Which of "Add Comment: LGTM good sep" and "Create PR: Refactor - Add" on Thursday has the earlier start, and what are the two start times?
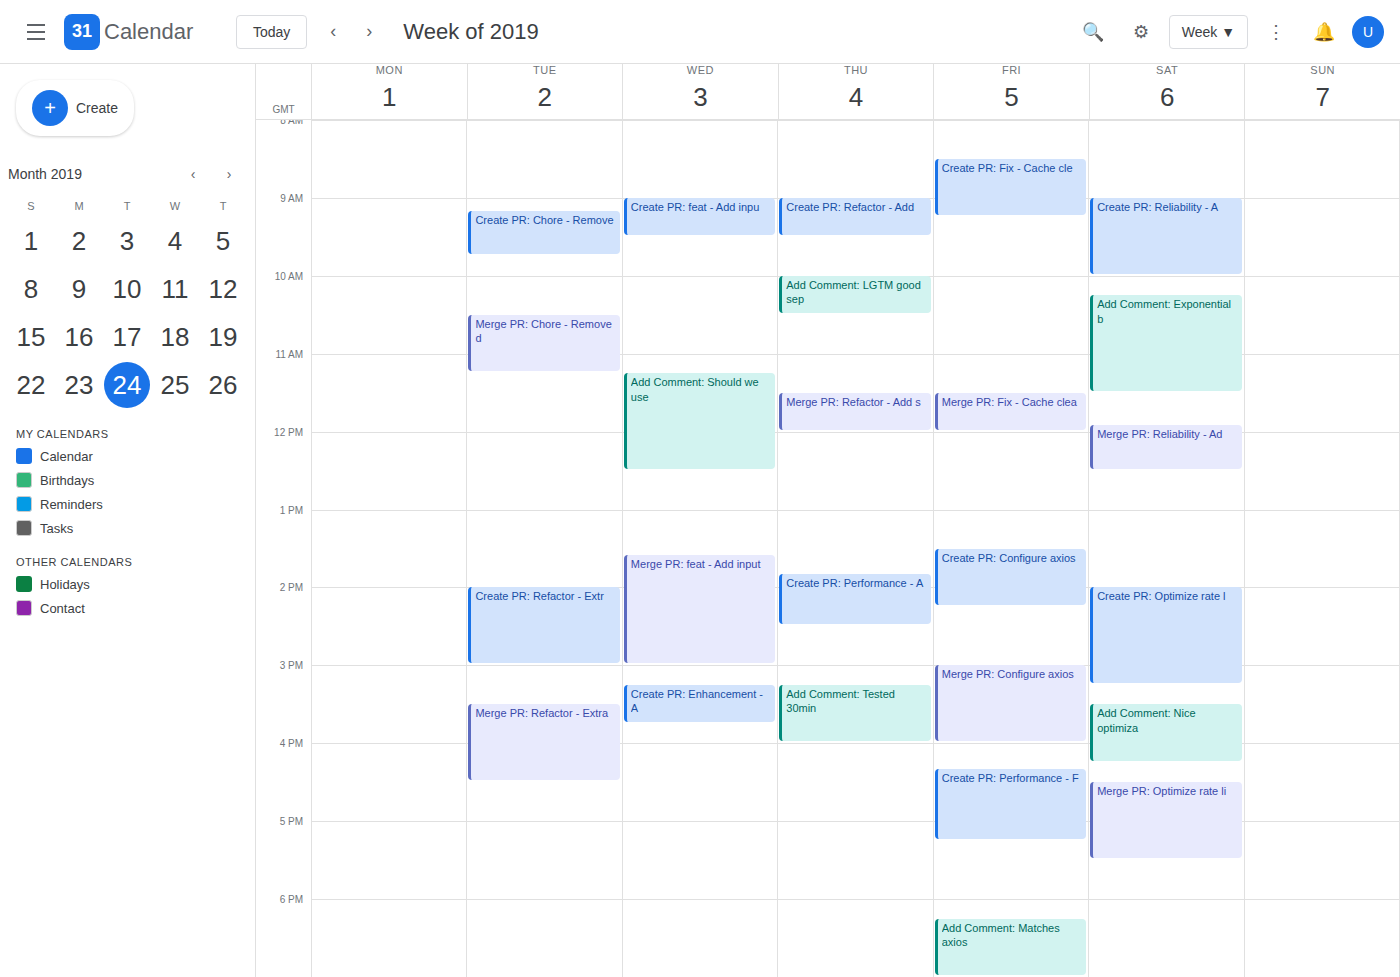
"Create PR: Refactor - Add" 09:00; "Add Comment: LGTM good sep" 10:00.